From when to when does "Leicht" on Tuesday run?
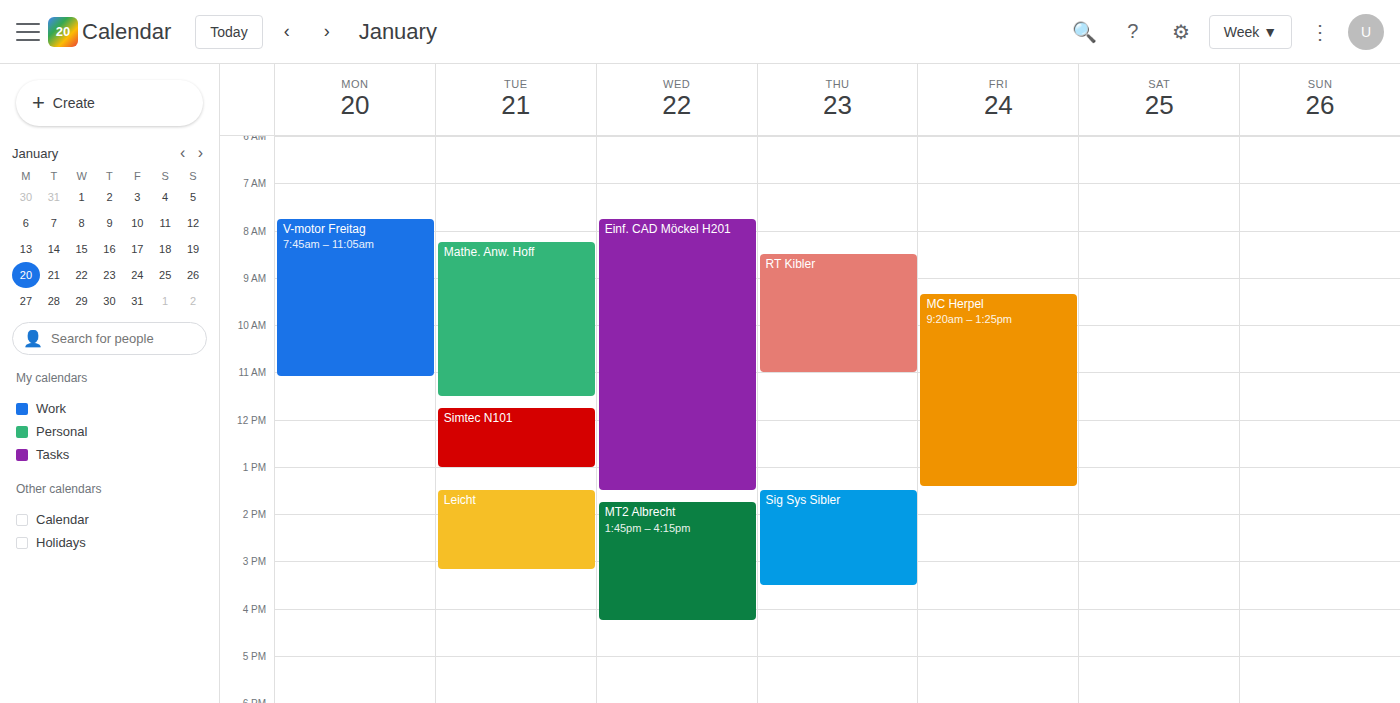
1:30 PM to 3:10 PM